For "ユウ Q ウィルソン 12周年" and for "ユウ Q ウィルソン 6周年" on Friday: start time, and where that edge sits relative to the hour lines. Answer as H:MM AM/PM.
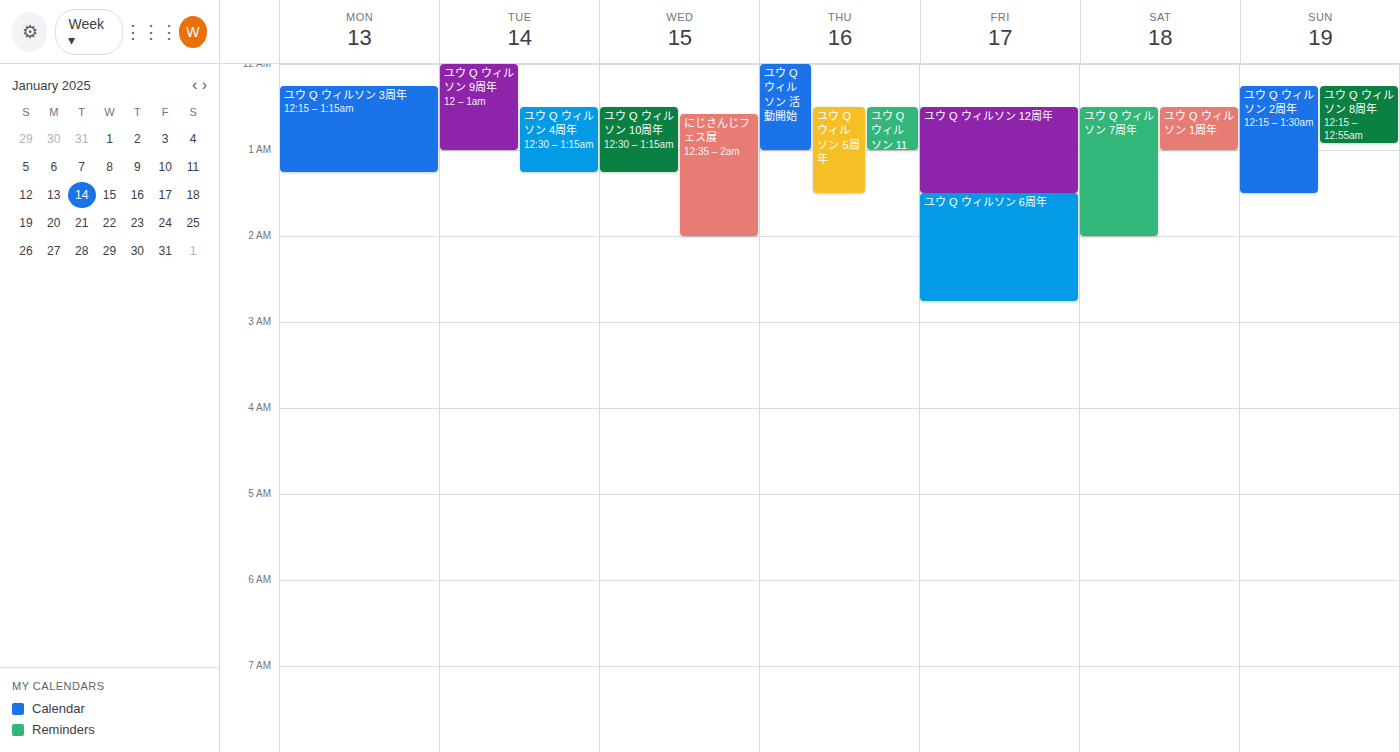
"ユウ Q ウィルソン 12周年": 12:30 AM, halfway between the 12 AM and 1 AM lines. "ユウ Q ウィルソン 6周年": 1:30 AM, halfway between the 1 AM and 2 AM lines.